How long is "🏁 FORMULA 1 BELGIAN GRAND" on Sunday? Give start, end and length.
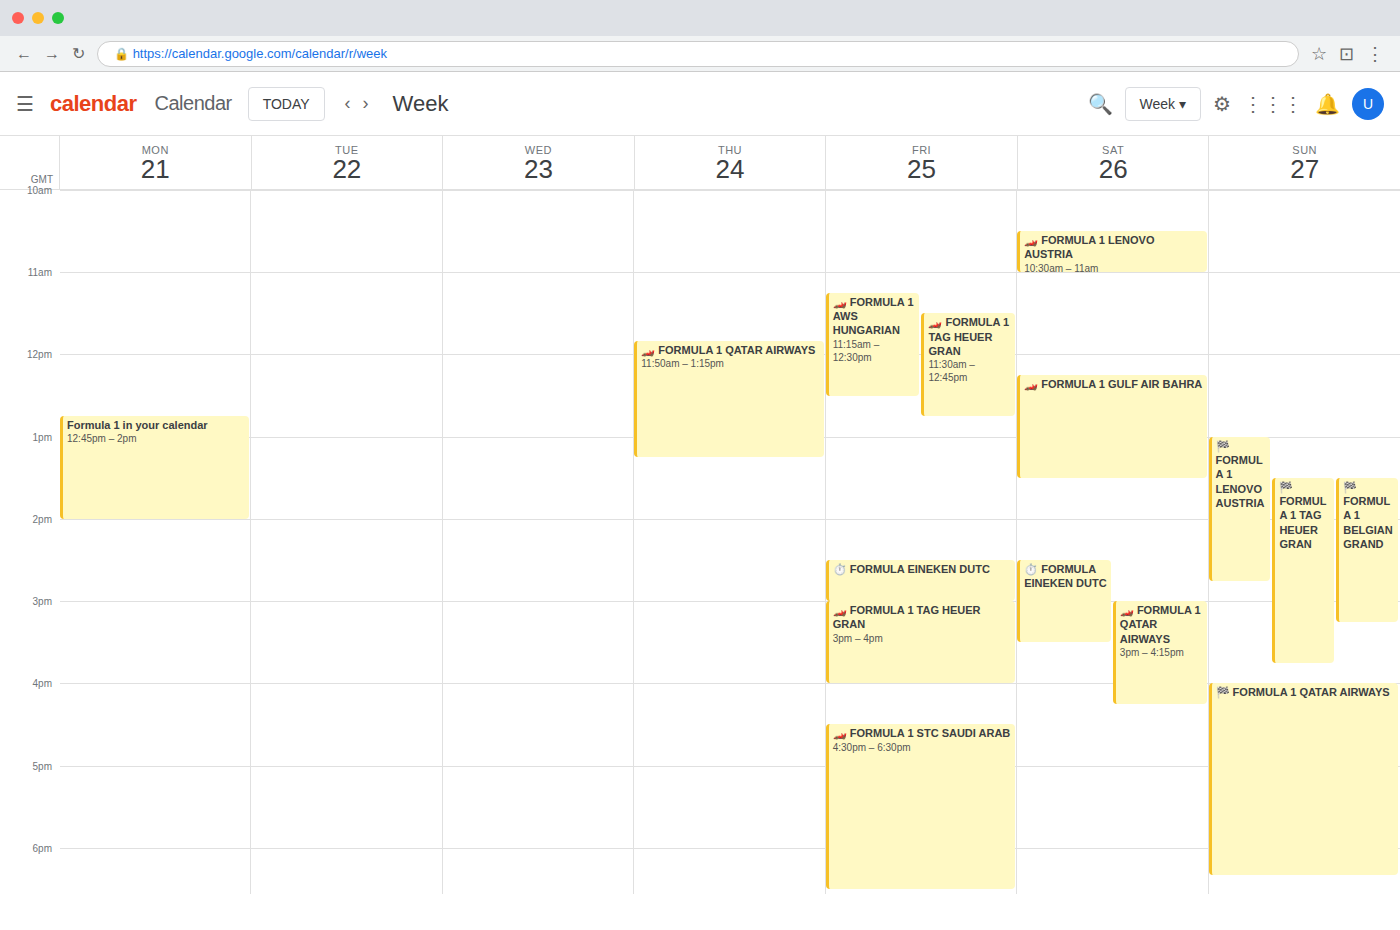
13:30 to 15:15, 1 hour 45 minutes